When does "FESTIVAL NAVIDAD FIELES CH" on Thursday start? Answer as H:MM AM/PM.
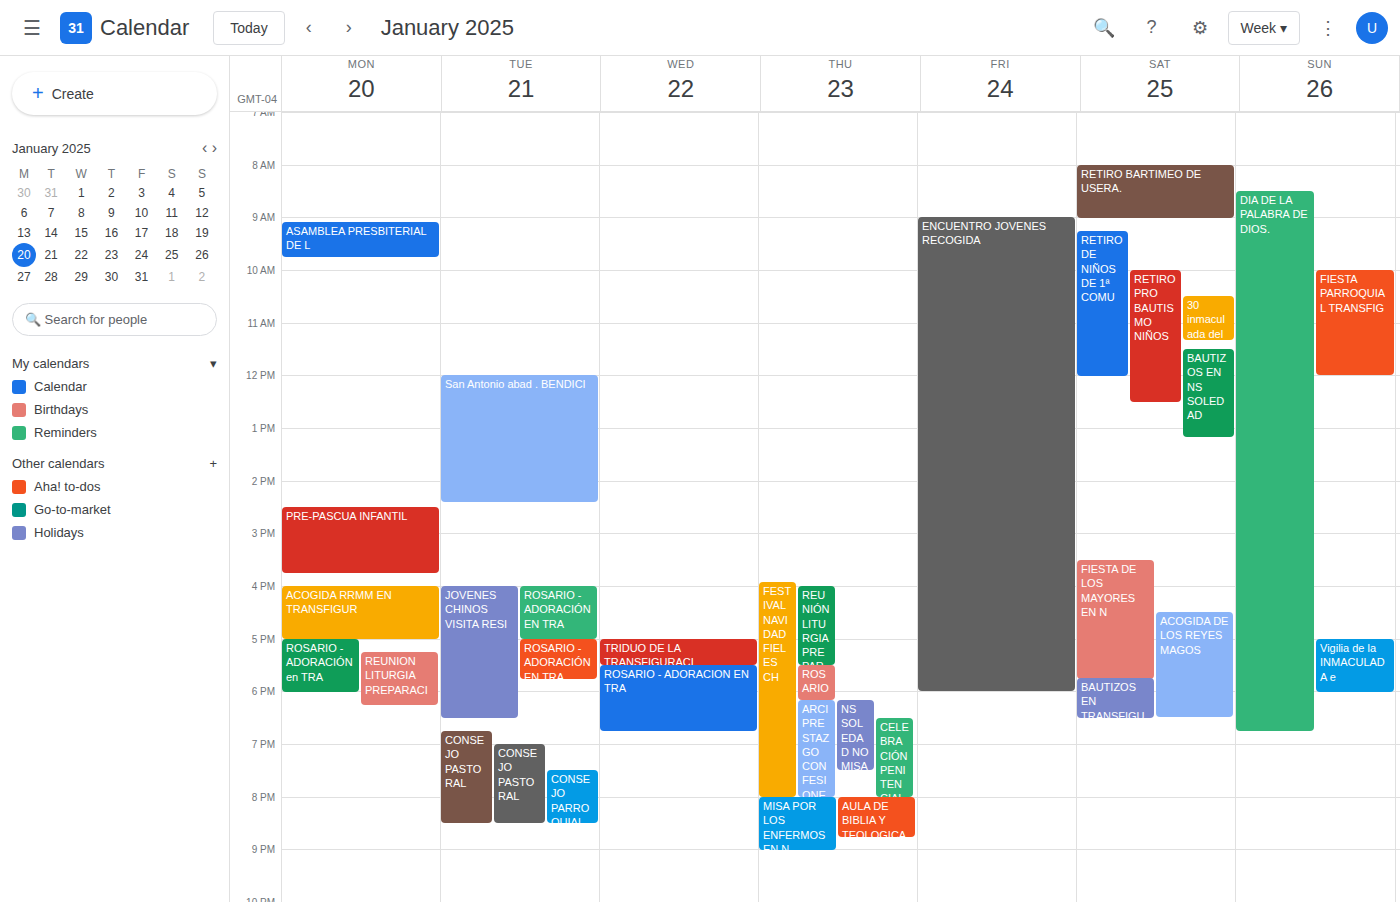
3:55 PM